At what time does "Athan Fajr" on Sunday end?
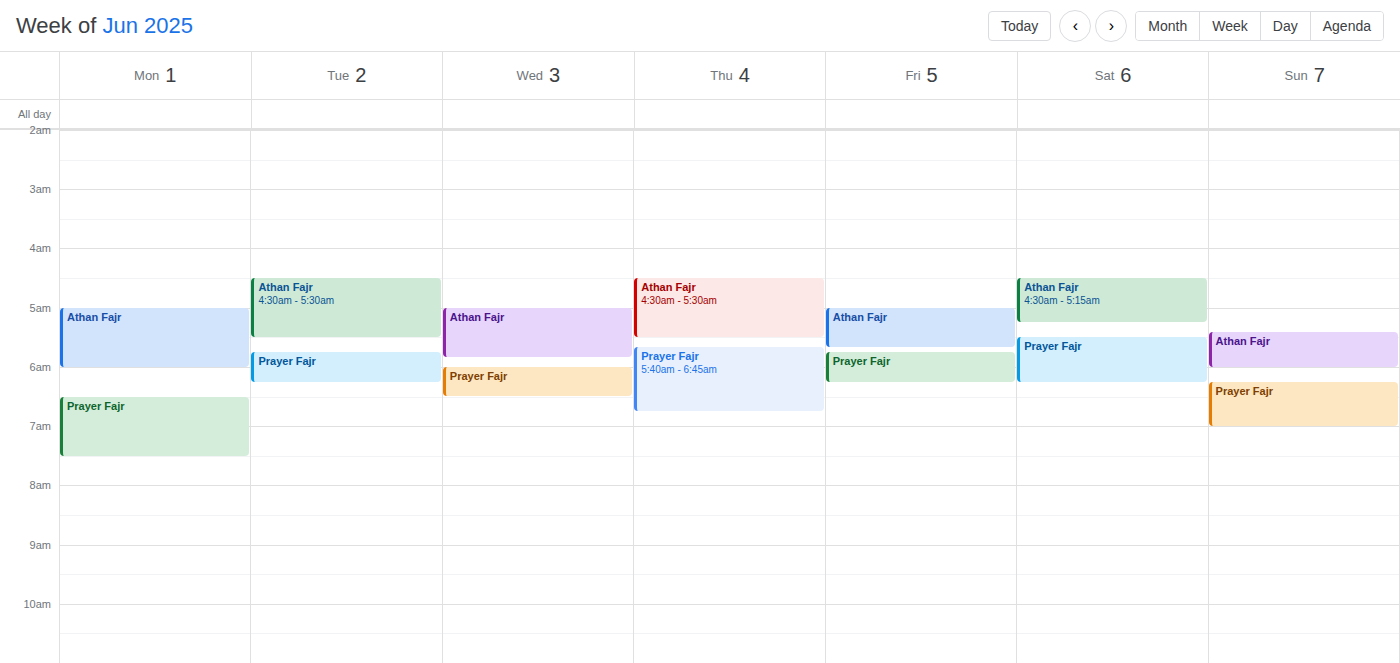
6:00 AM